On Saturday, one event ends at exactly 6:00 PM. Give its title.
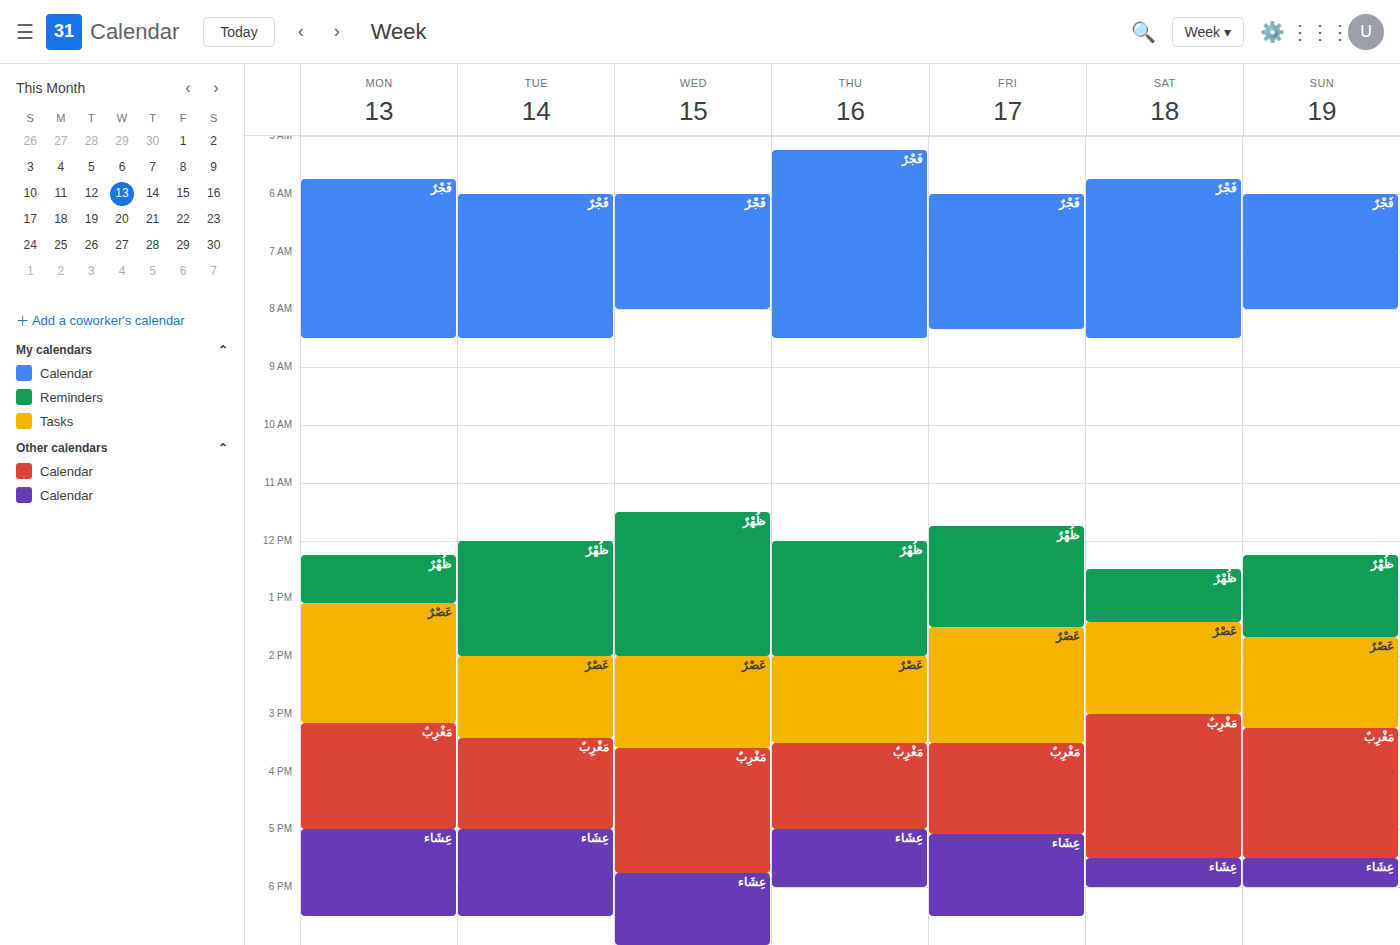
"عِشَاء"